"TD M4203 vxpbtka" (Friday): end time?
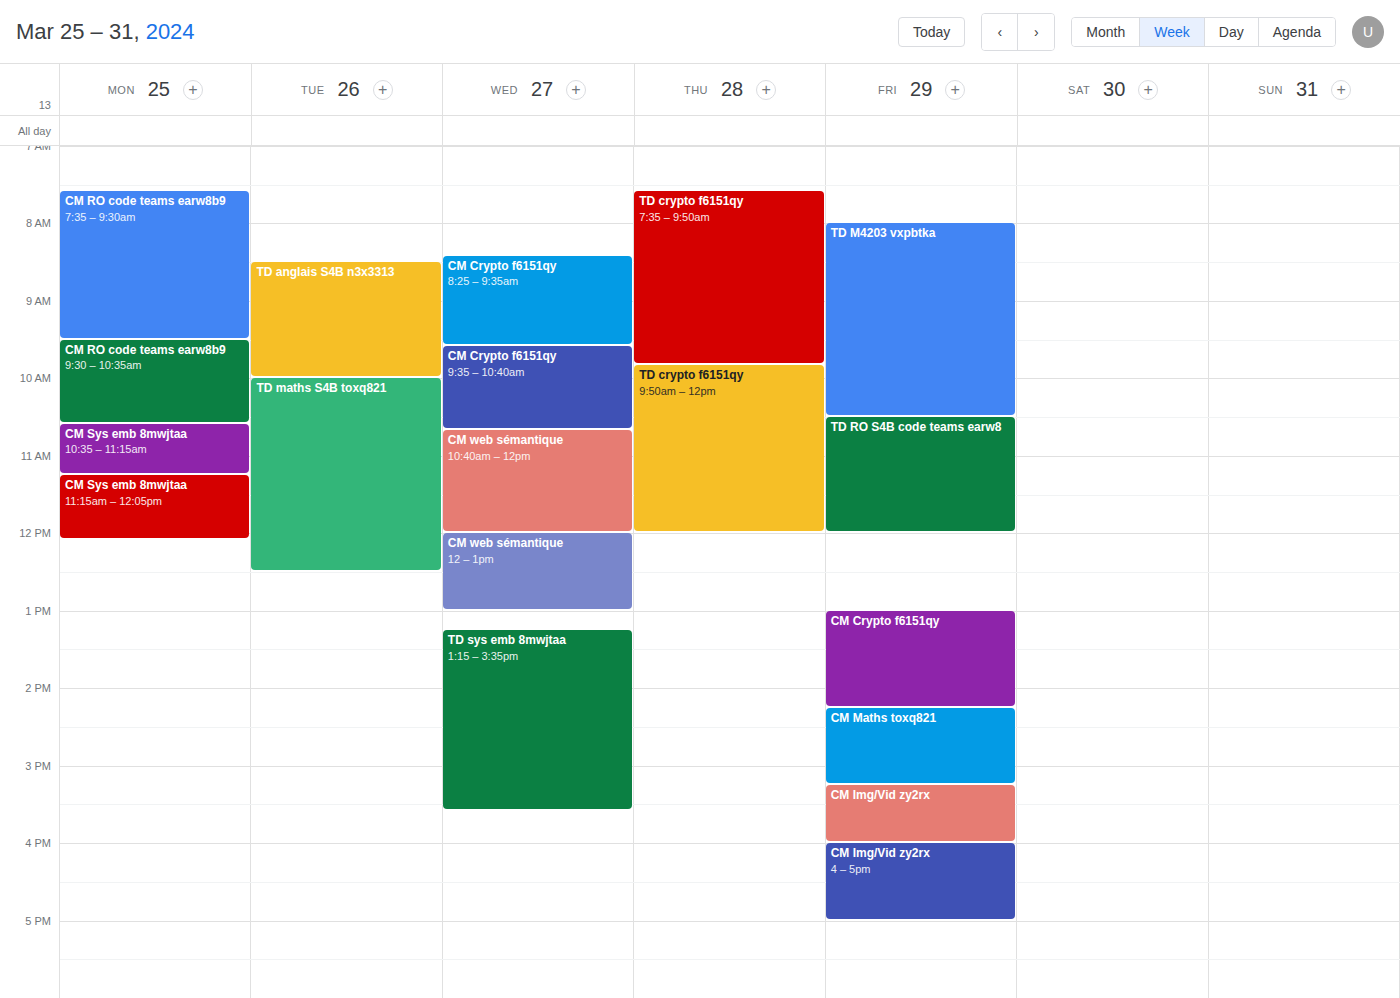
10:30 AM